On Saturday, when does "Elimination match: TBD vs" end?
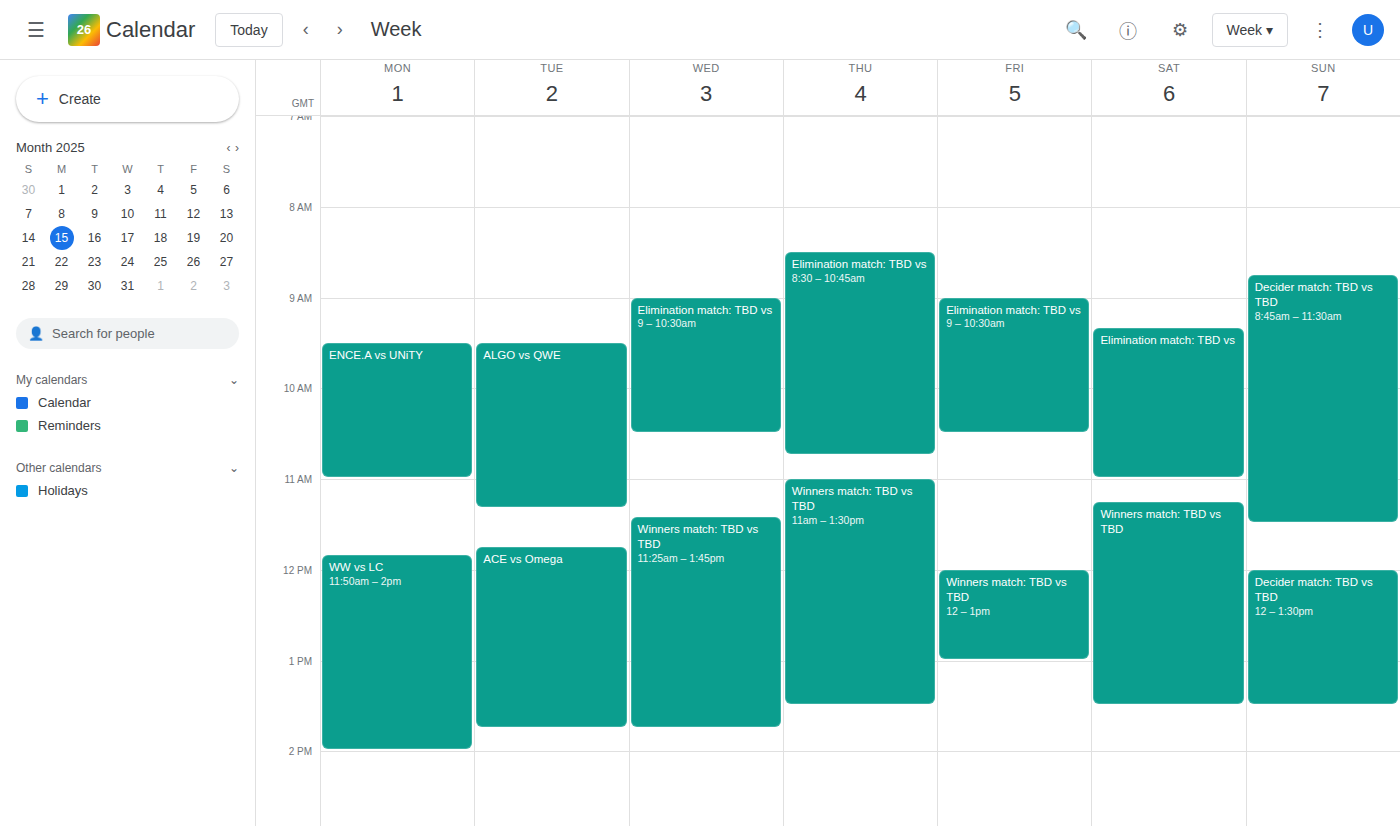
11:00 AM